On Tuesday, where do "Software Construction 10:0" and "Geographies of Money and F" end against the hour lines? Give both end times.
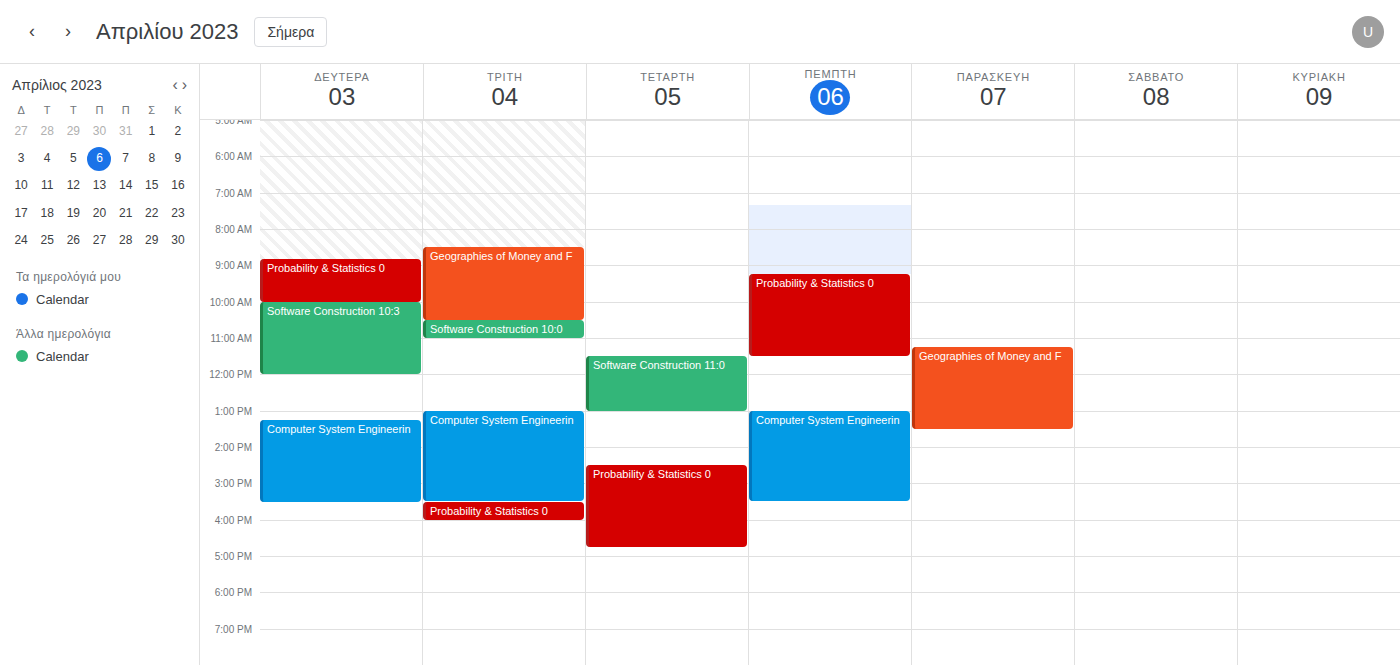
"Software Construction 10:0": 11:00 AM, exactly on the 11 AM line. "Geographies of Money and F": 10:30 AM, halfway between the 10 AM and 11 AM lines.